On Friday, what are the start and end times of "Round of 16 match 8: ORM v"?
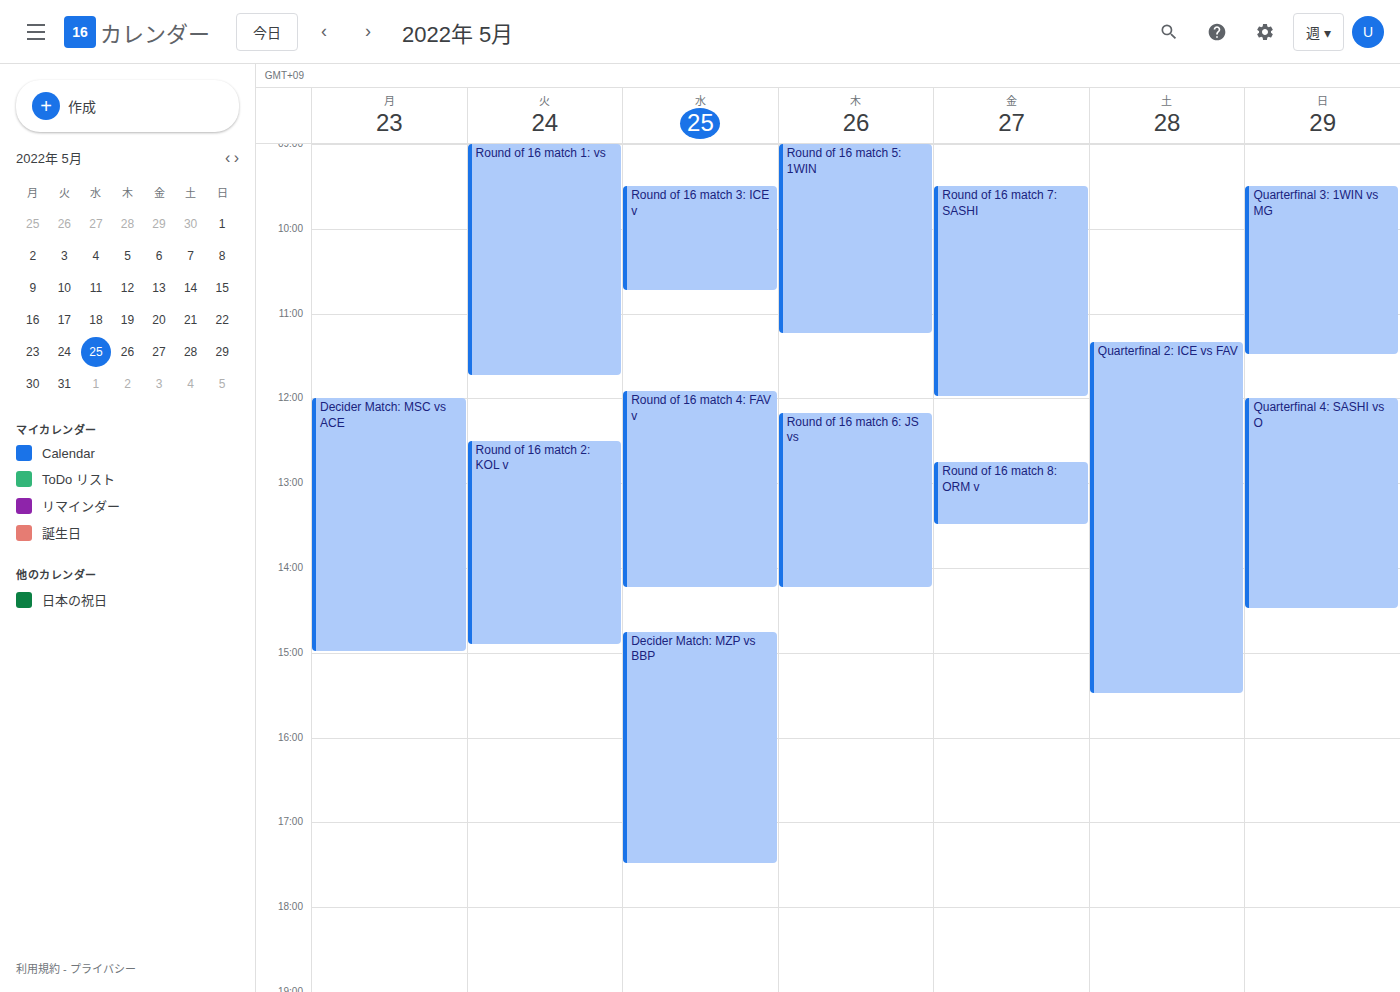
12:45 PM to 1:30 PM